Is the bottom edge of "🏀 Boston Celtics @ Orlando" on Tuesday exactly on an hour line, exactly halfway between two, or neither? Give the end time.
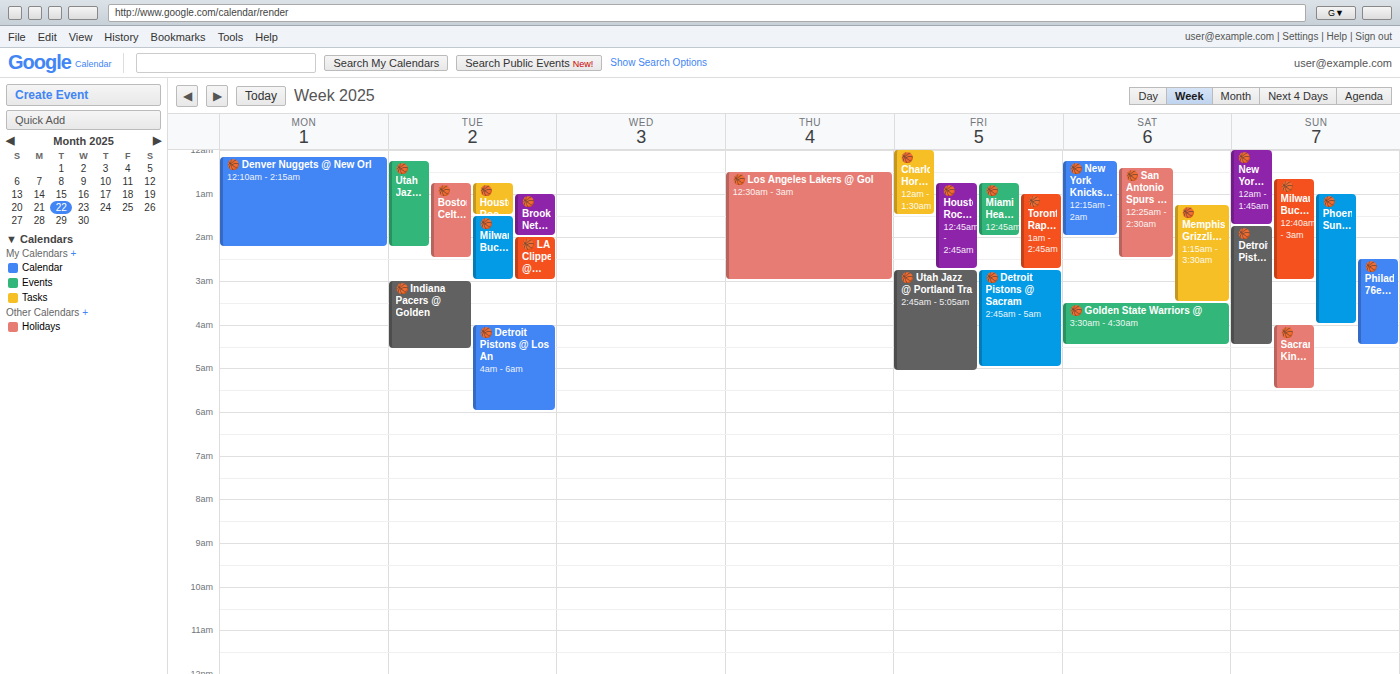
2:30 AM -- halfway between the 2 AM and 3 AM lines.